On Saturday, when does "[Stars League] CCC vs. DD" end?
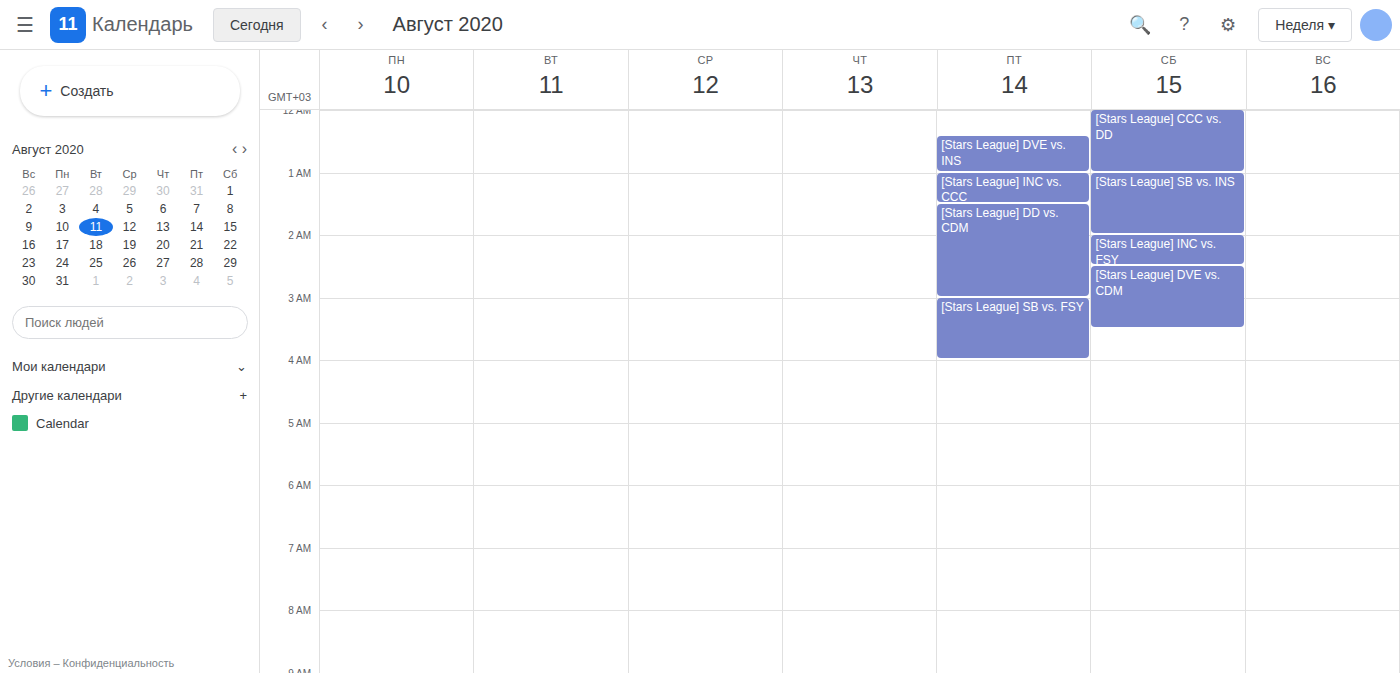
01:00